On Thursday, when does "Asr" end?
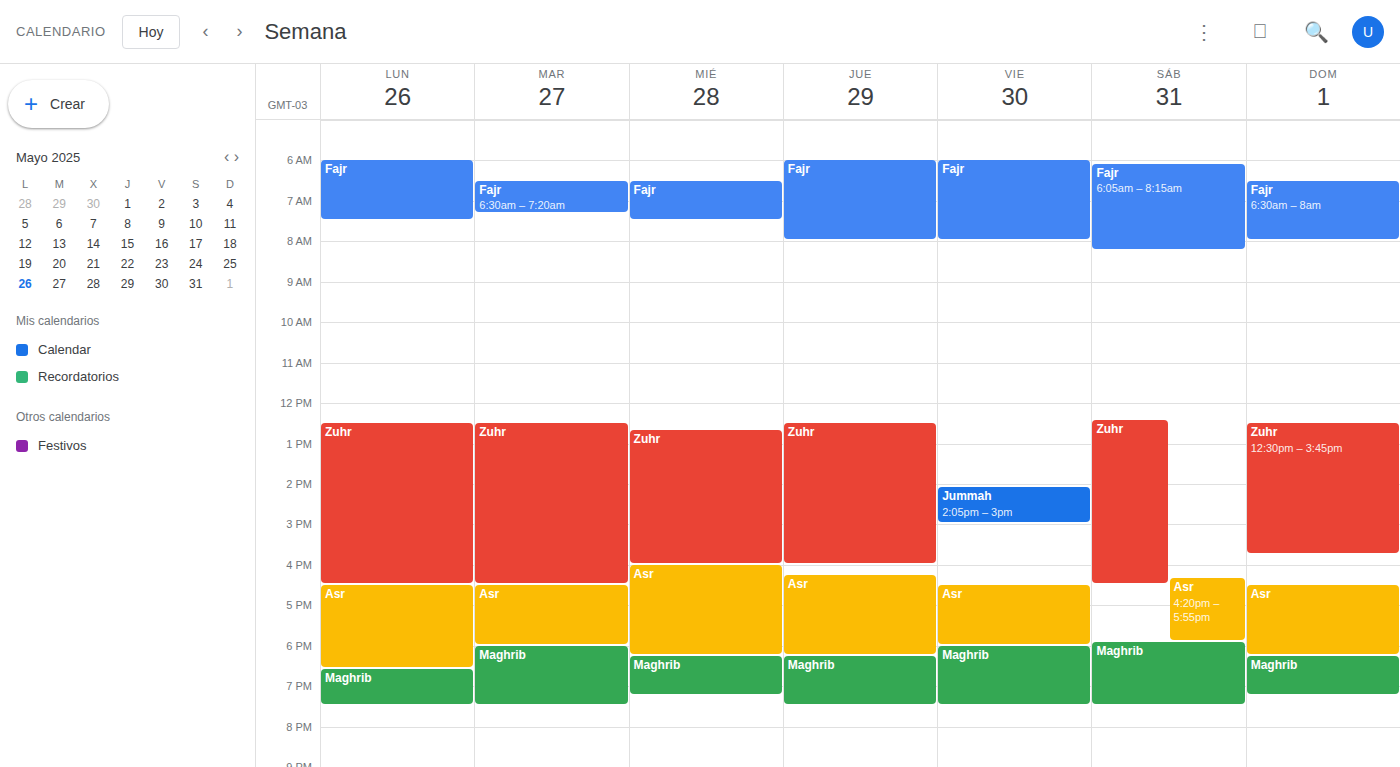
6:15 PM